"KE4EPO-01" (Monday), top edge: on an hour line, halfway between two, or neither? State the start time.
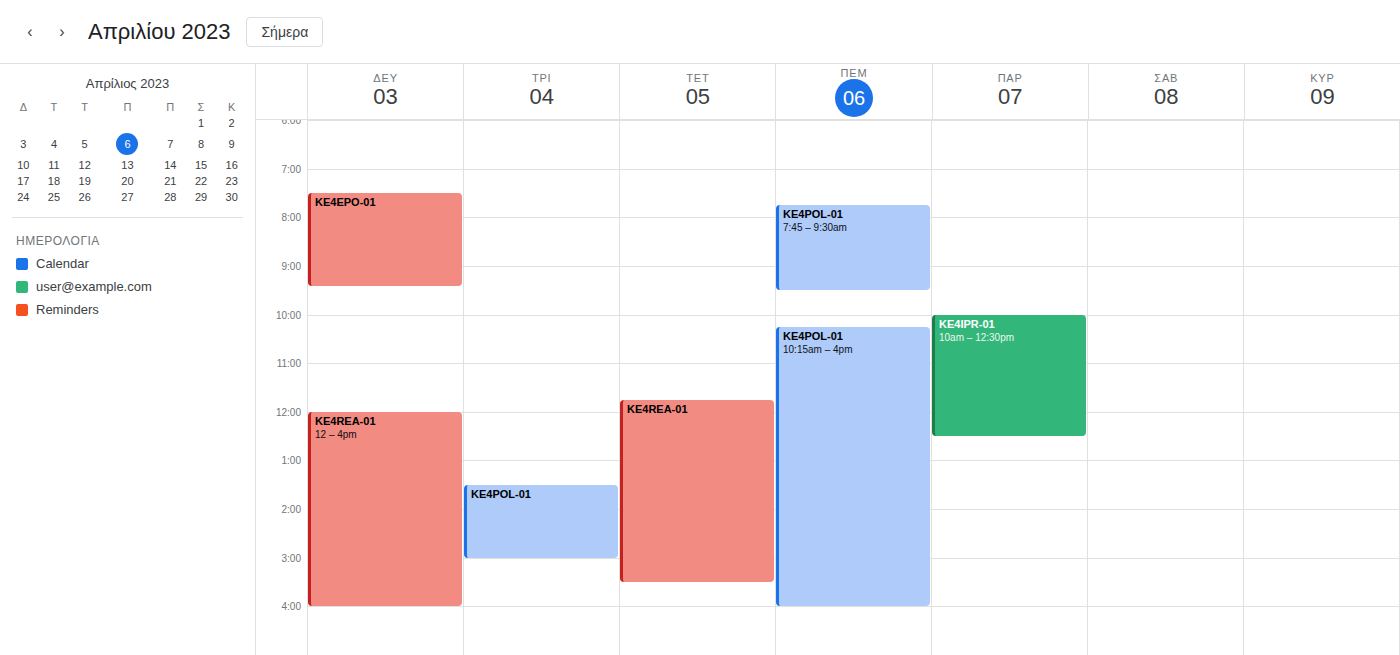
7:30 AM -- halfway between the 7 AM and 8 AM lines.